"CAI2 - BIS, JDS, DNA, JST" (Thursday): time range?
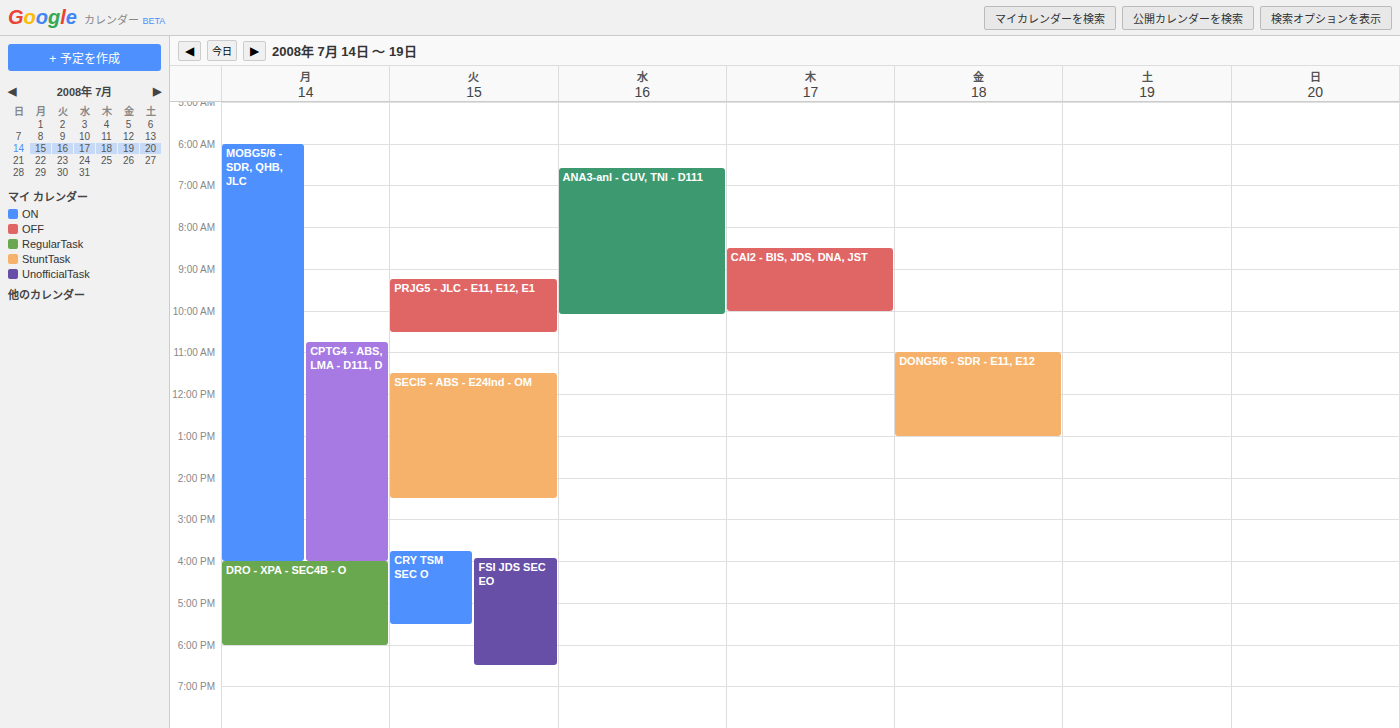
8:30 AM to 10:00 AM